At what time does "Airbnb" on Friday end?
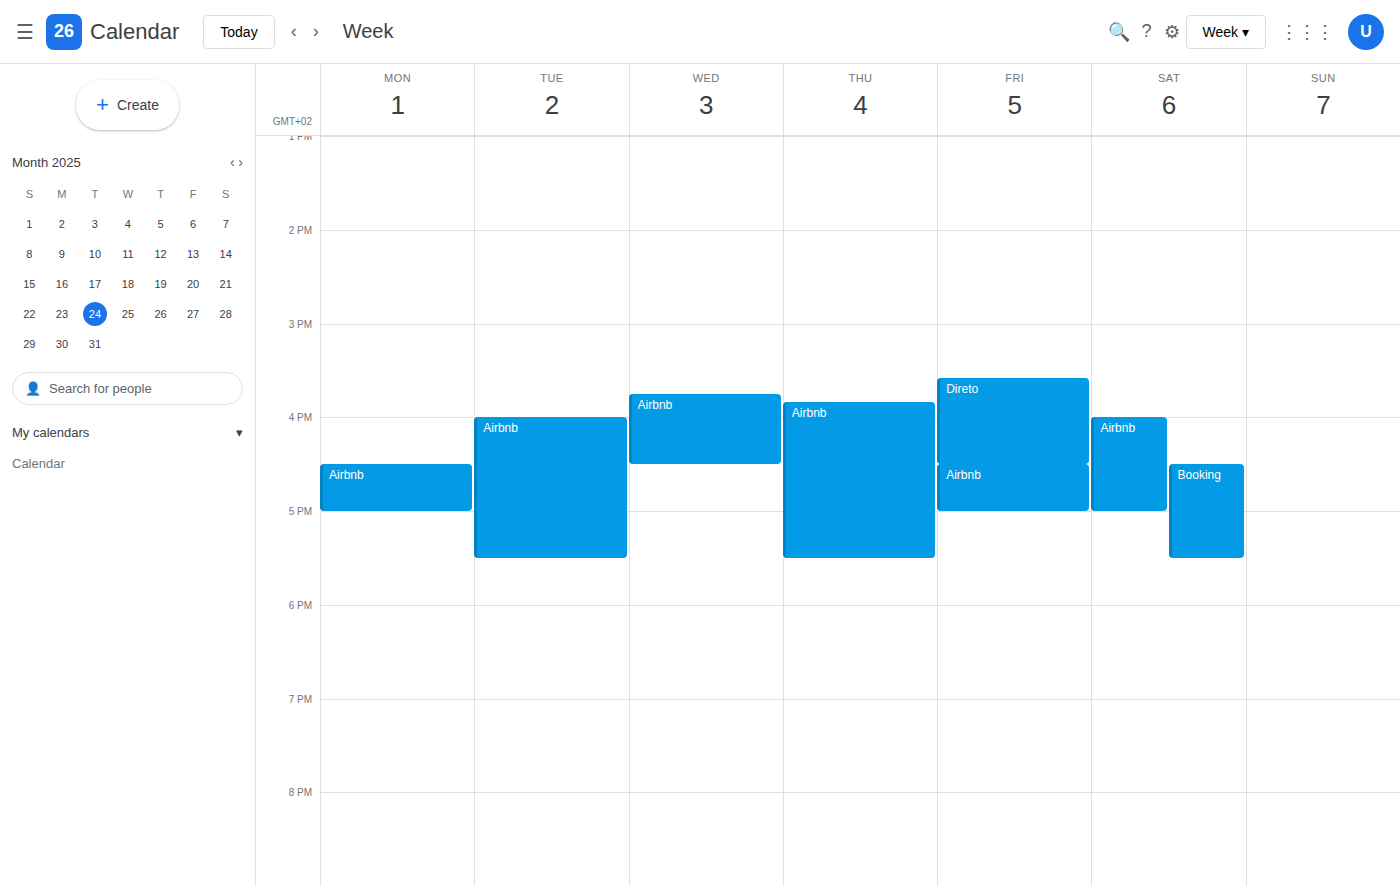
5:00 PM